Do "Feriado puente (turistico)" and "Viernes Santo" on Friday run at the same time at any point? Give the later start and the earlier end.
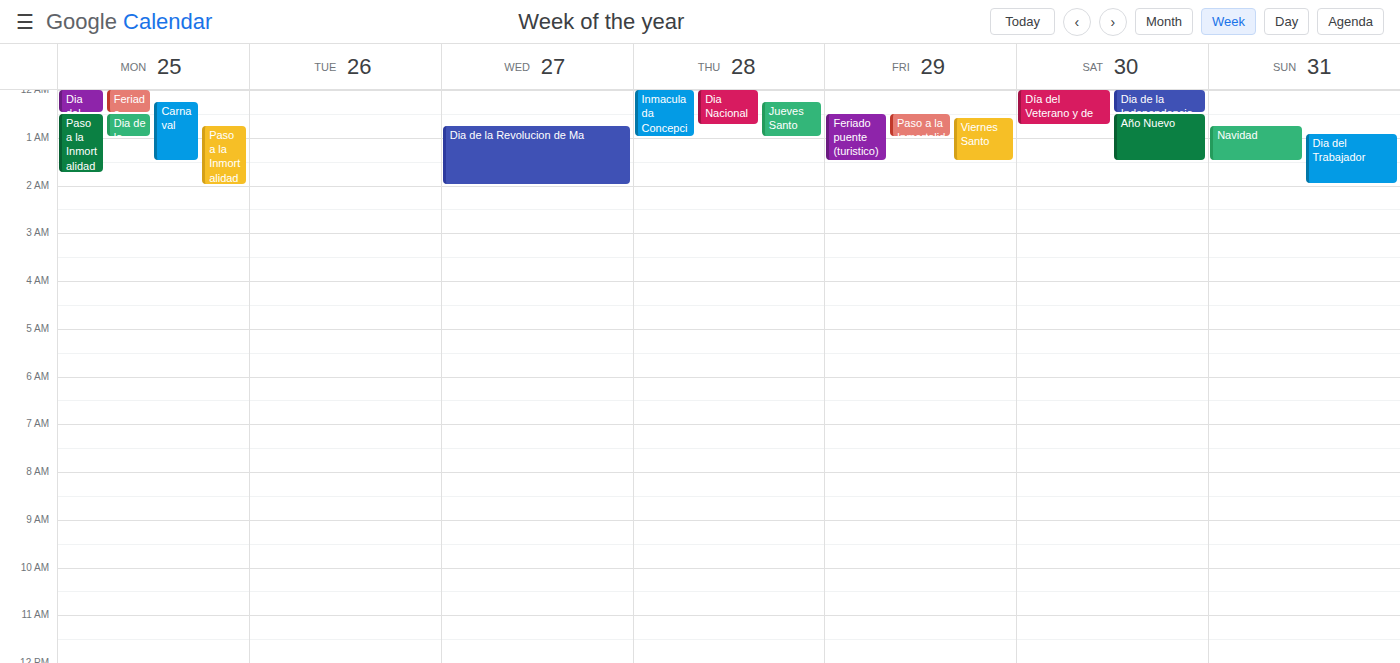
"Viernes Santo" starts at 12:35 AM, before "Feriado puente (turistico)" ends at 1:30 AM -- they overlap.